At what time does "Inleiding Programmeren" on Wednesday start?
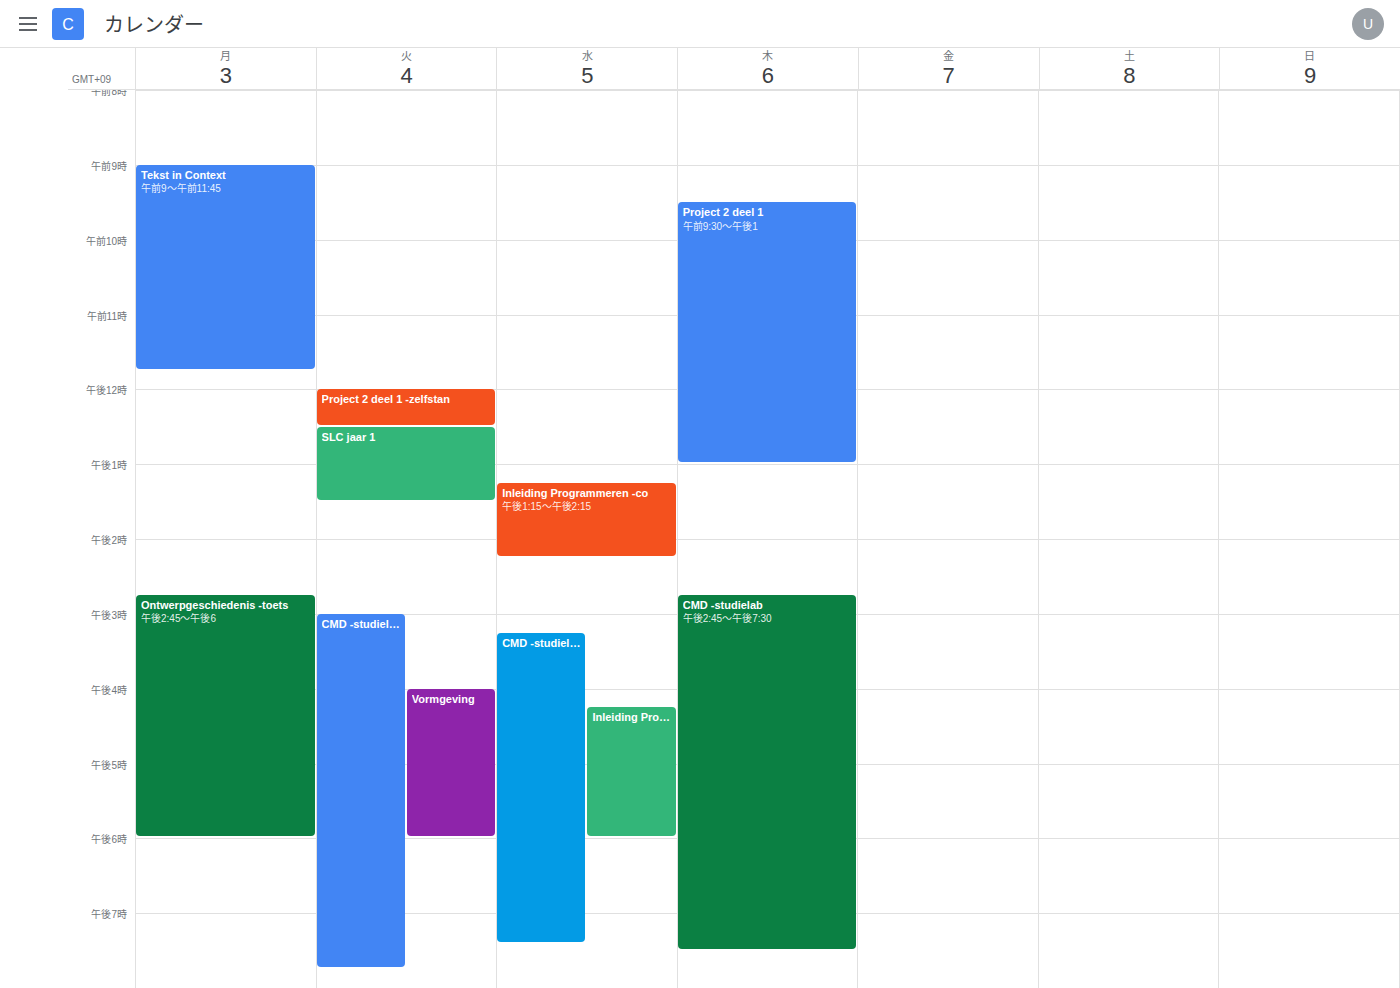
4:15 PM